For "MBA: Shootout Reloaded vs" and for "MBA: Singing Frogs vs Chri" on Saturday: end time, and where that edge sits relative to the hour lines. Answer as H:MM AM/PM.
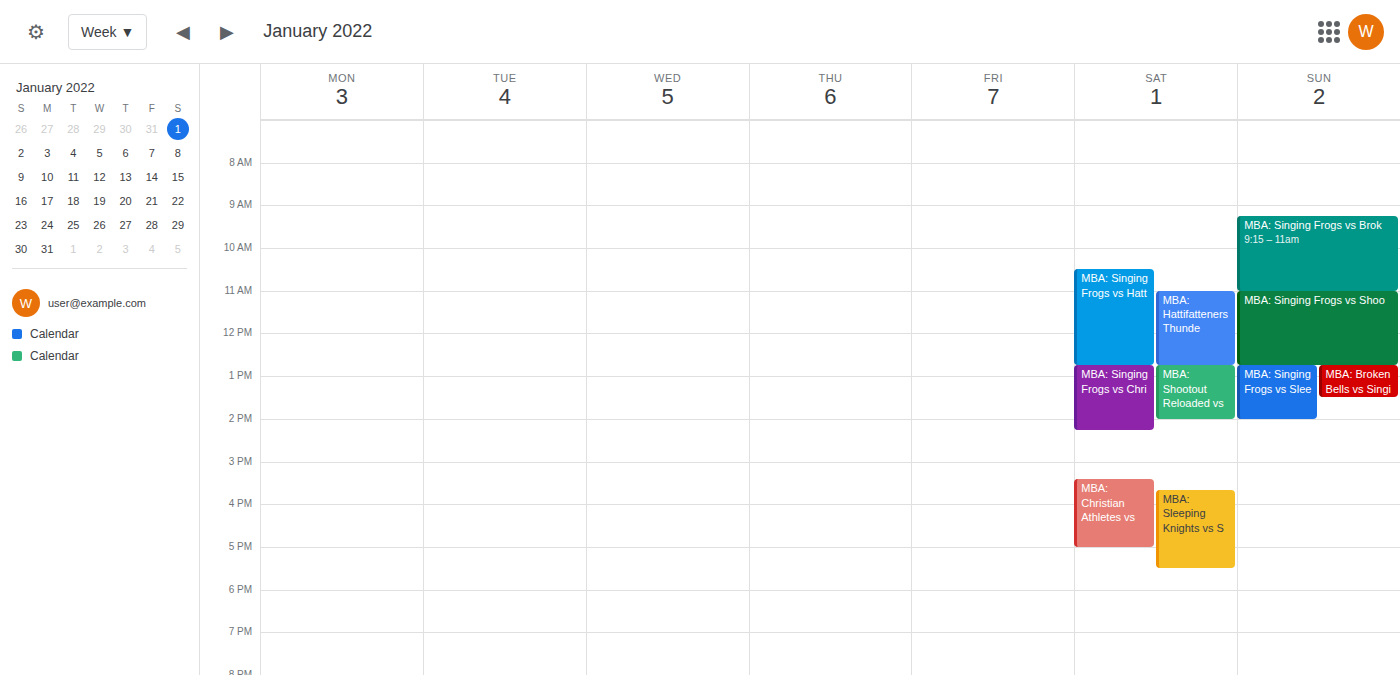
"MBA: Shootout Reloaded vs": 2:00 PM, exactly on the 2 PM line. "MBA: Singing Frogs vs Chri": 2:15 PM, neither: a quarter of the way from the 2 PM line to the 3 PM line.